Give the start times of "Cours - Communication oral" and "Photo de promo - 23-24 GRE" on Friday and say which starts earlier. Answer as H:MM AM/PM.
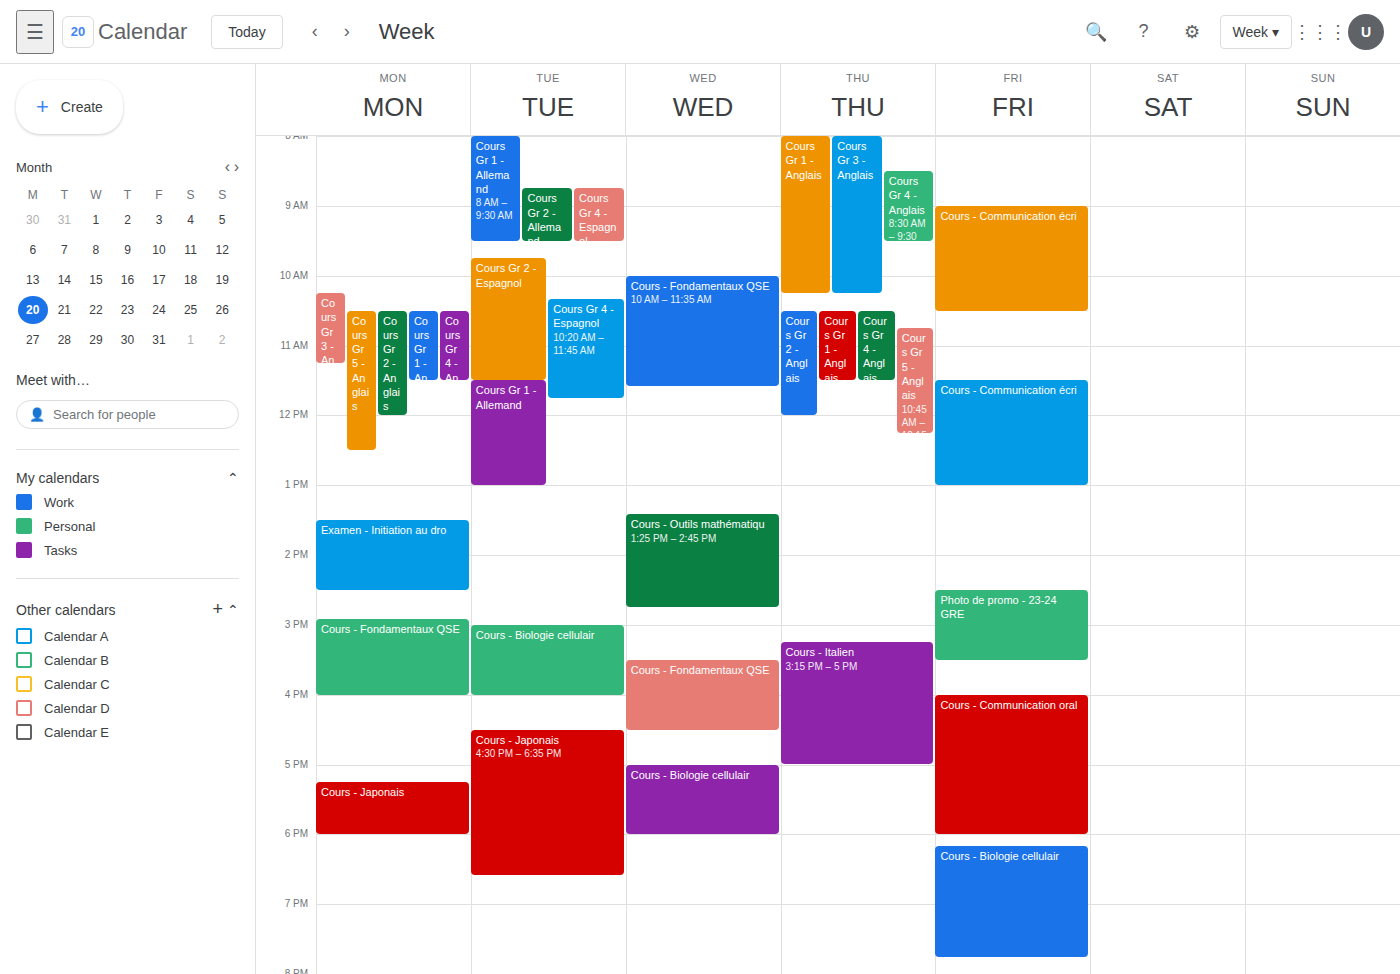
"Photo de promo - 23-24 GRE" 2:30 PM; "Cours - Communication oral" 4:00 PM.